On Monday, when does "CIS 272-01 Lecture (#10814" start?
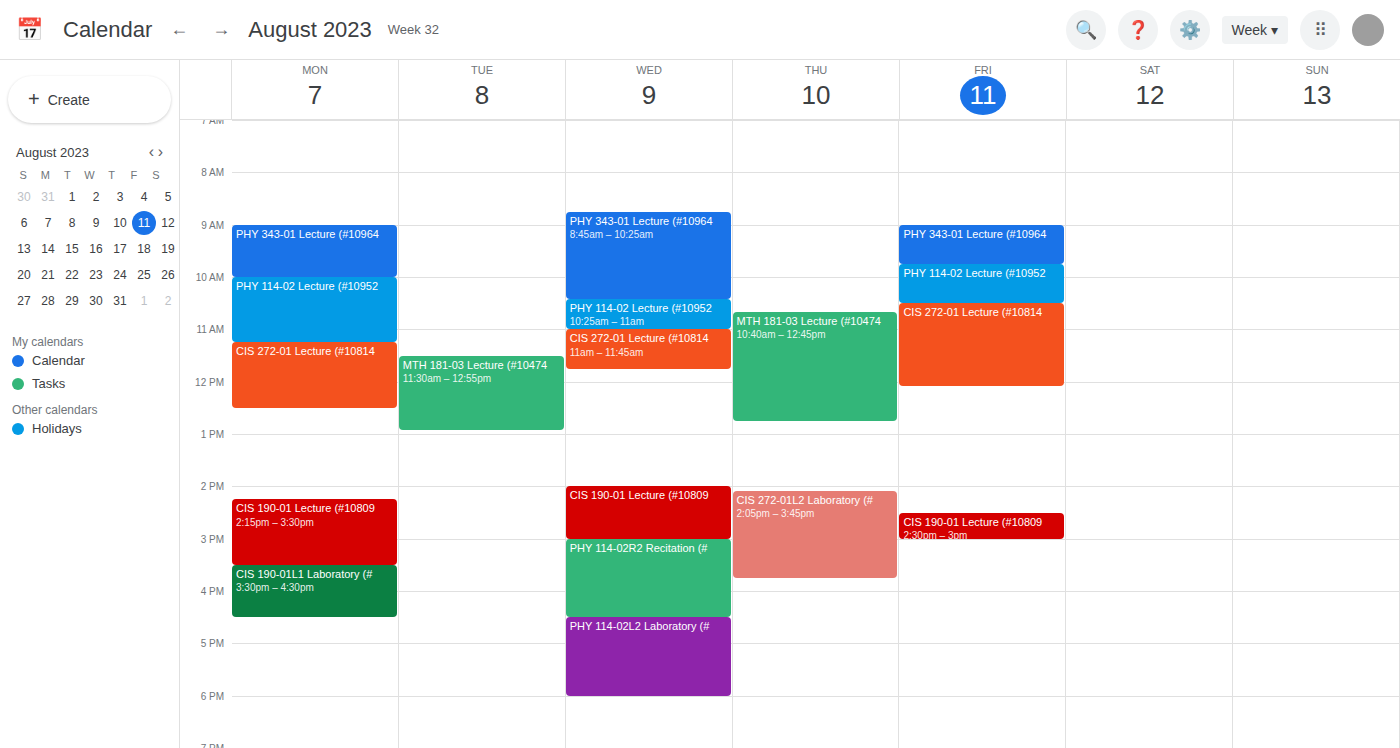
11:15 AM